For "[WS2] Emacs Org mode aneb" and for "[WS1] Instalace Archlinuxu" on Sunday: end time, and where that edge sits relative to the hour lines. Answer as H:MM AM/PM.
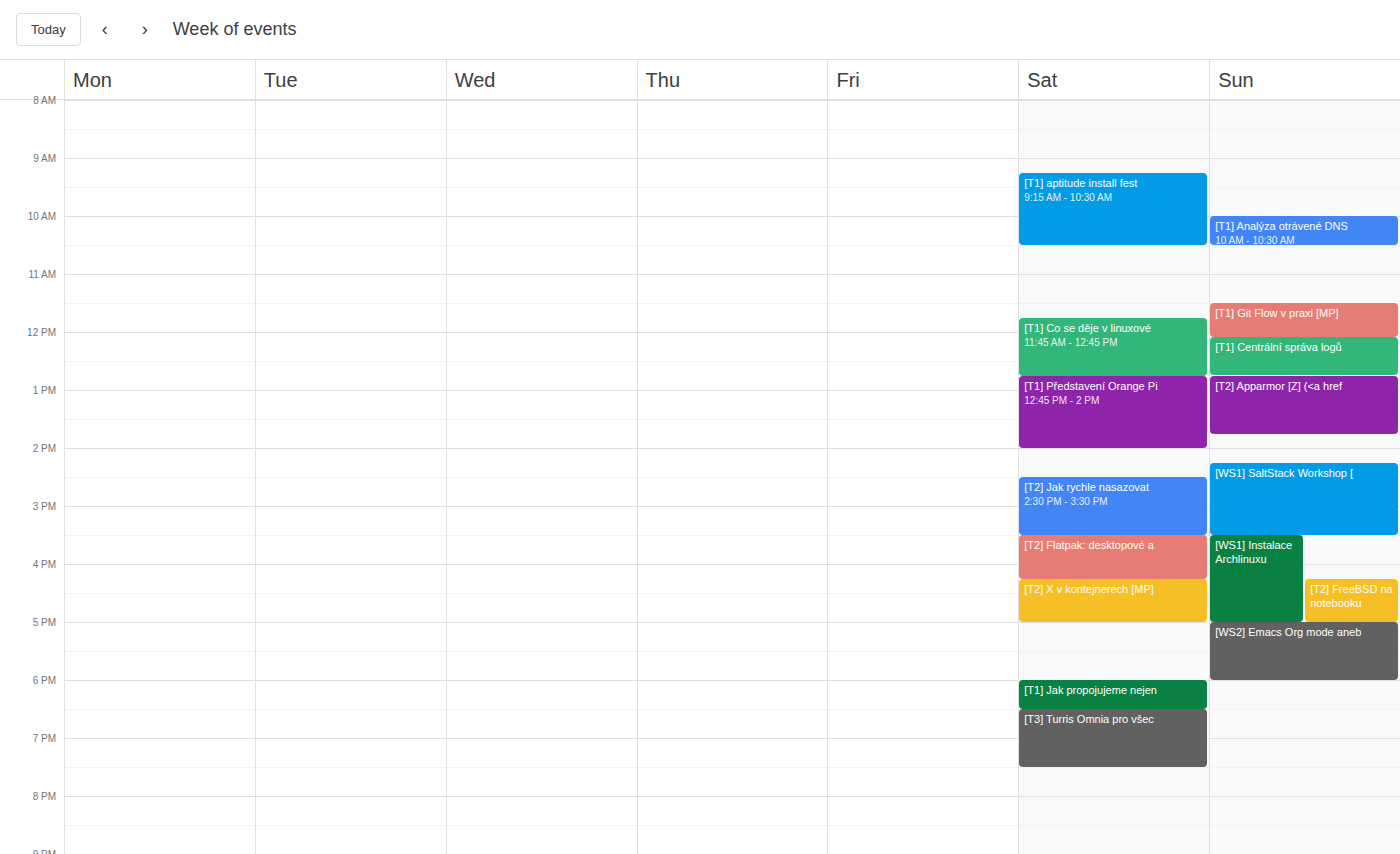
"[WS2] Emacs Org mode aneb": 6:00 PM, exactly on the 6 PM line. "[WS1] Instalace Archlinuxu": 5:00 PM, exactly on the 5 PM line.